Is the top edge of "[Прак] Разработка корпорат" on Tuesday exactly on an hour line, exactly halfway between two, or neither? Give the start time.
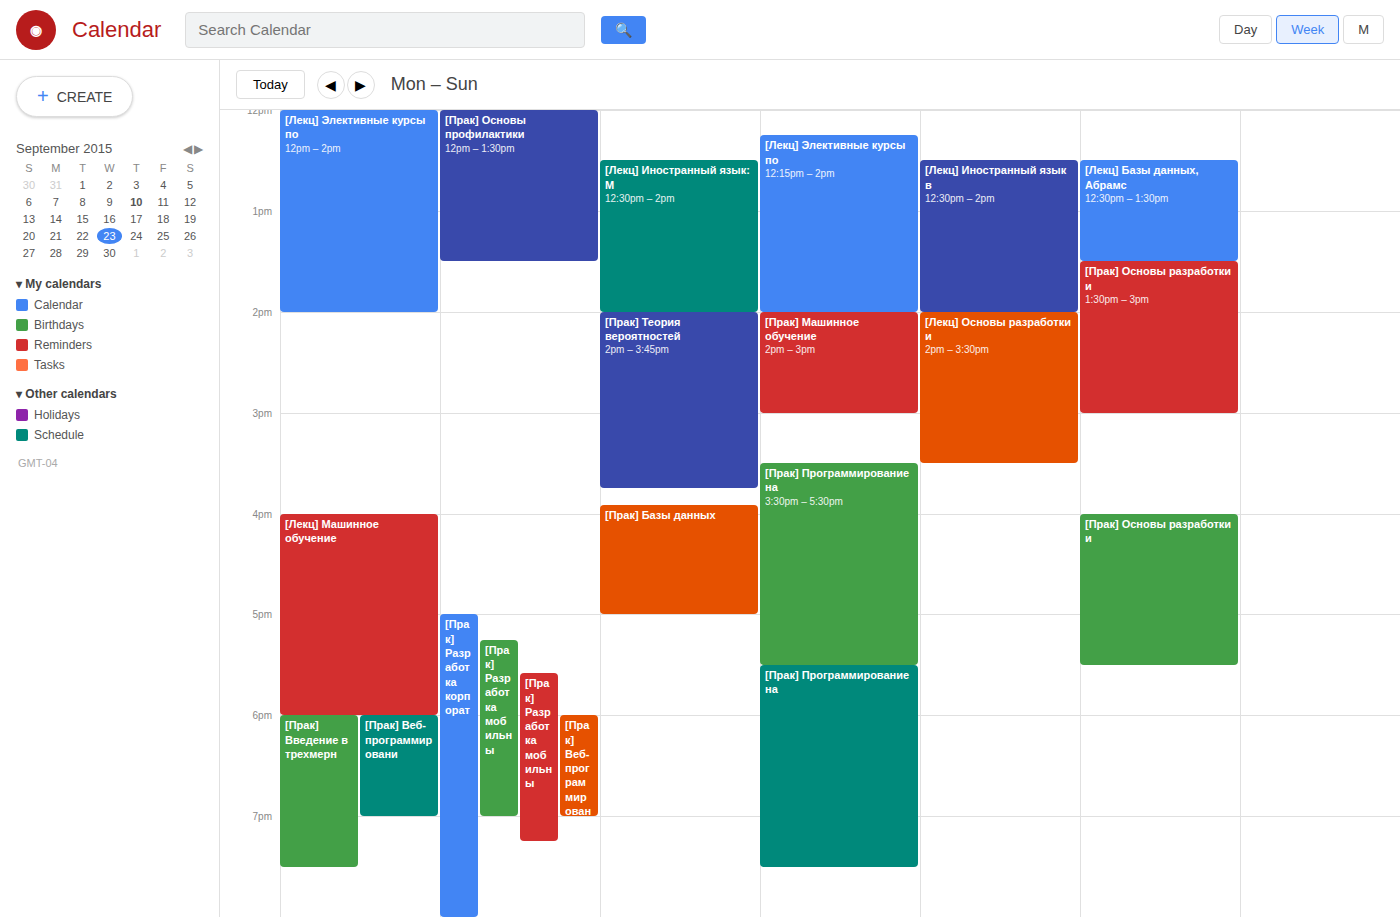
5:00 PM -- exactly on the 5 PM line.